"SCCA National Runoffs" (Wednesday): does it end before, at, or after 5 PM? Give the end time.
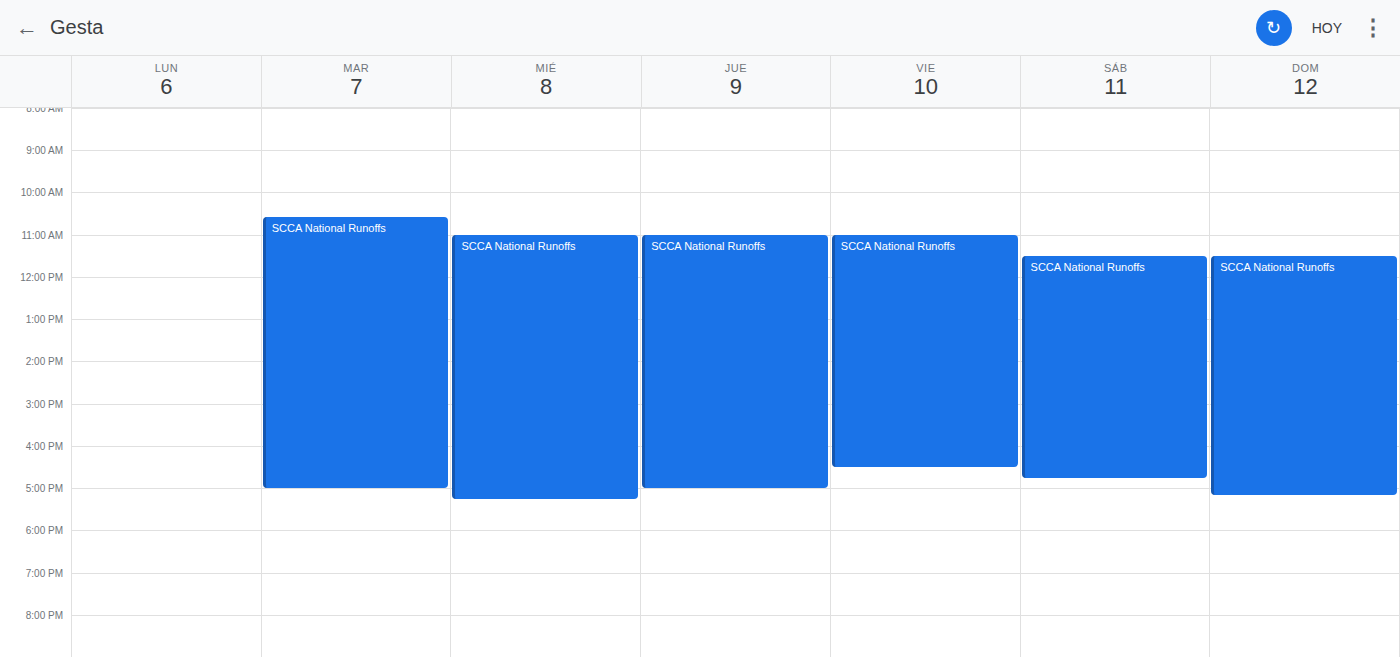
5:15 PM -- after 5 PM, 15 minutes below the 5 PM line.